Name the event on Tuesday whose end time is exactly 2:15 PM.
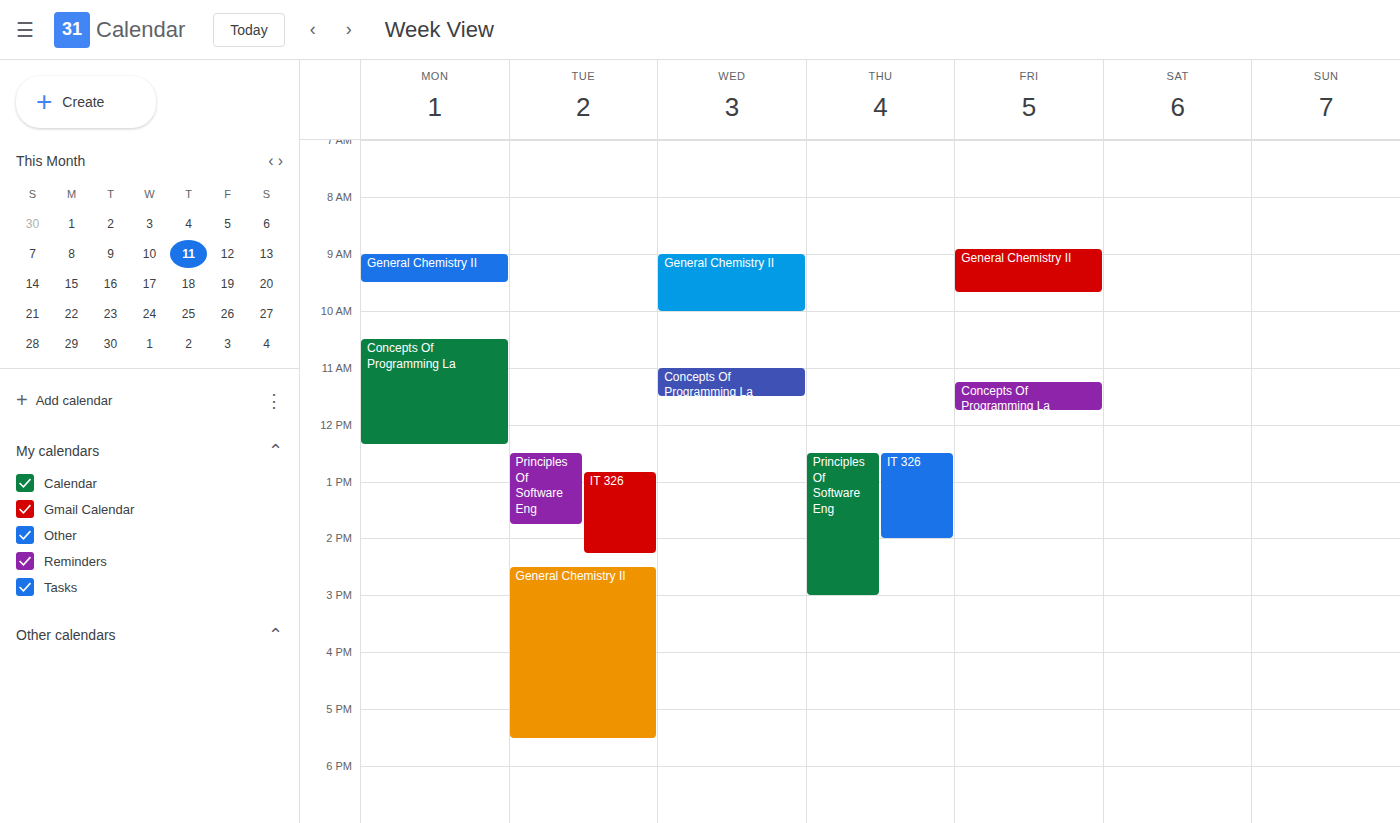
"IT 326"